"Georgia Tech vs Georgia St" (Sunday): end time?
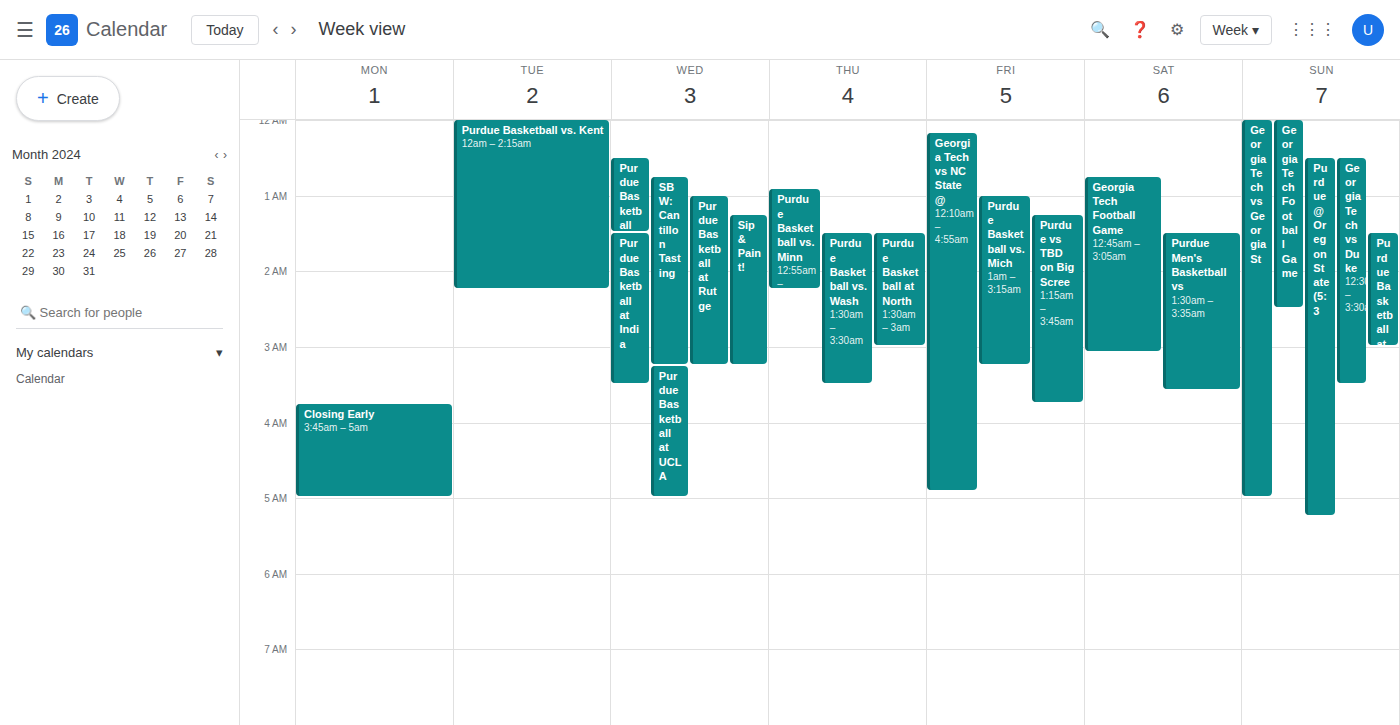
5:00 AM